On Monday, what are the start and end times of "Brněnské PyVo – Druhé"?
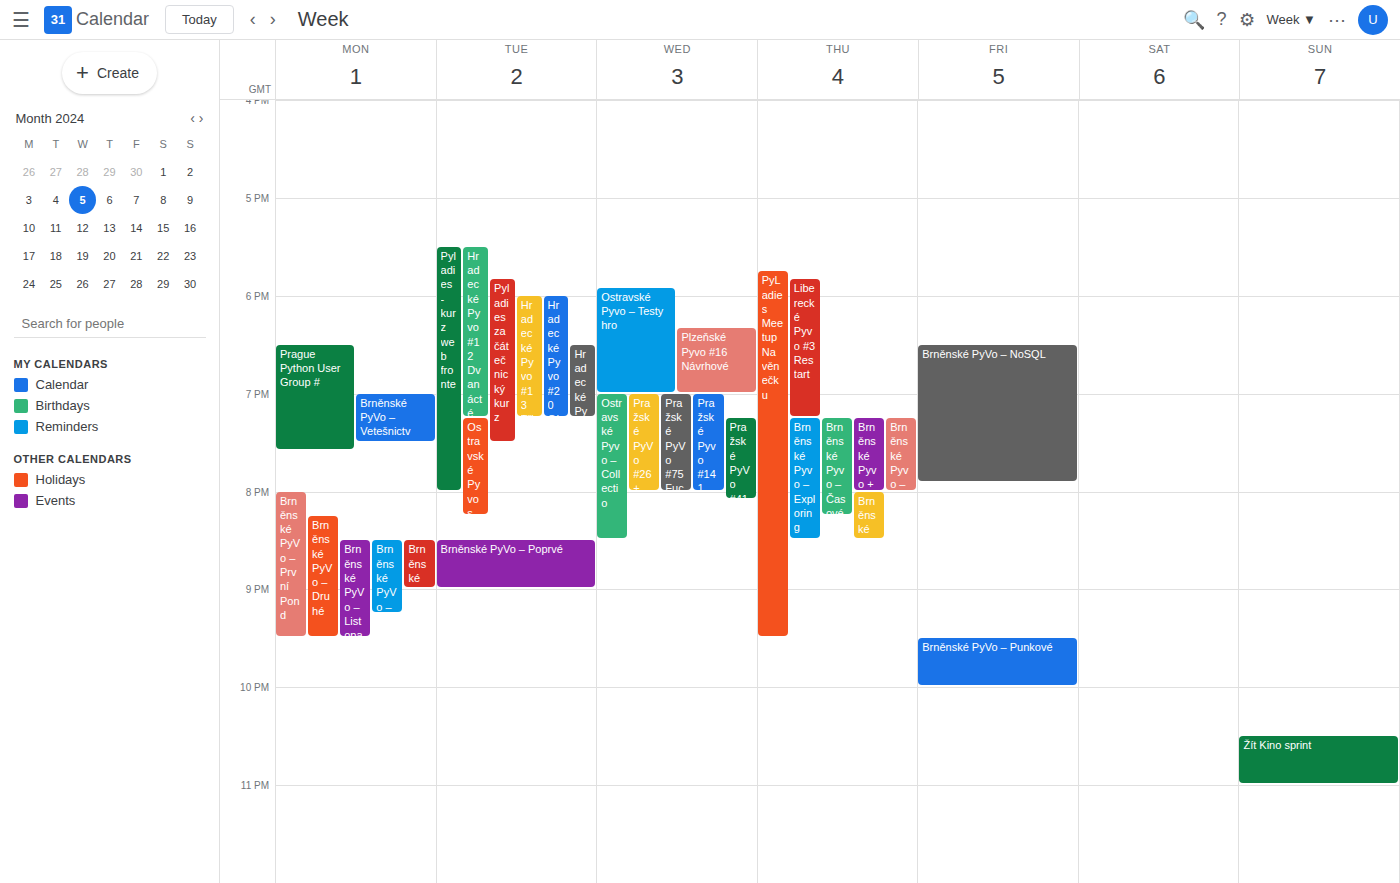
8:15 PM to 9:30 PM